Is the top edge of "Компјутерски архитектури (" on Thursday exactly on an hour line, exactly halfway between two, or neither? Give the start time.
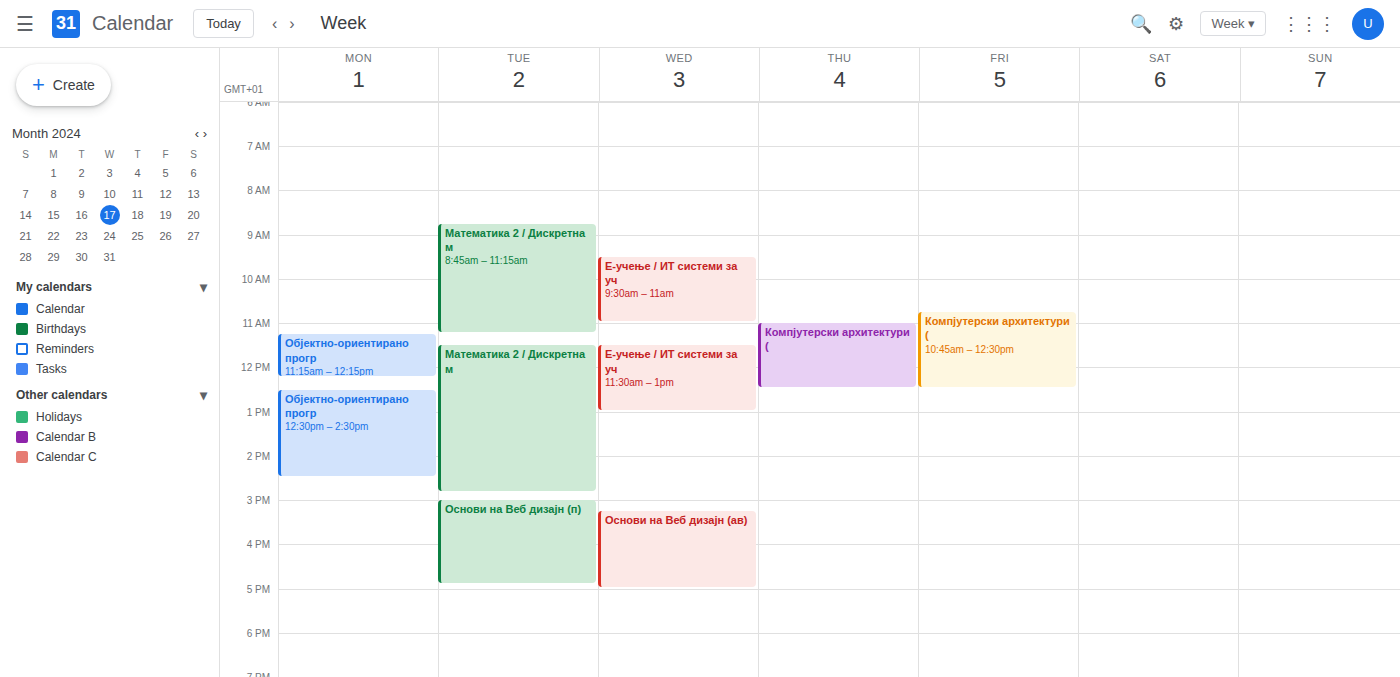
11:00 -- exactly on the 11:00 line.